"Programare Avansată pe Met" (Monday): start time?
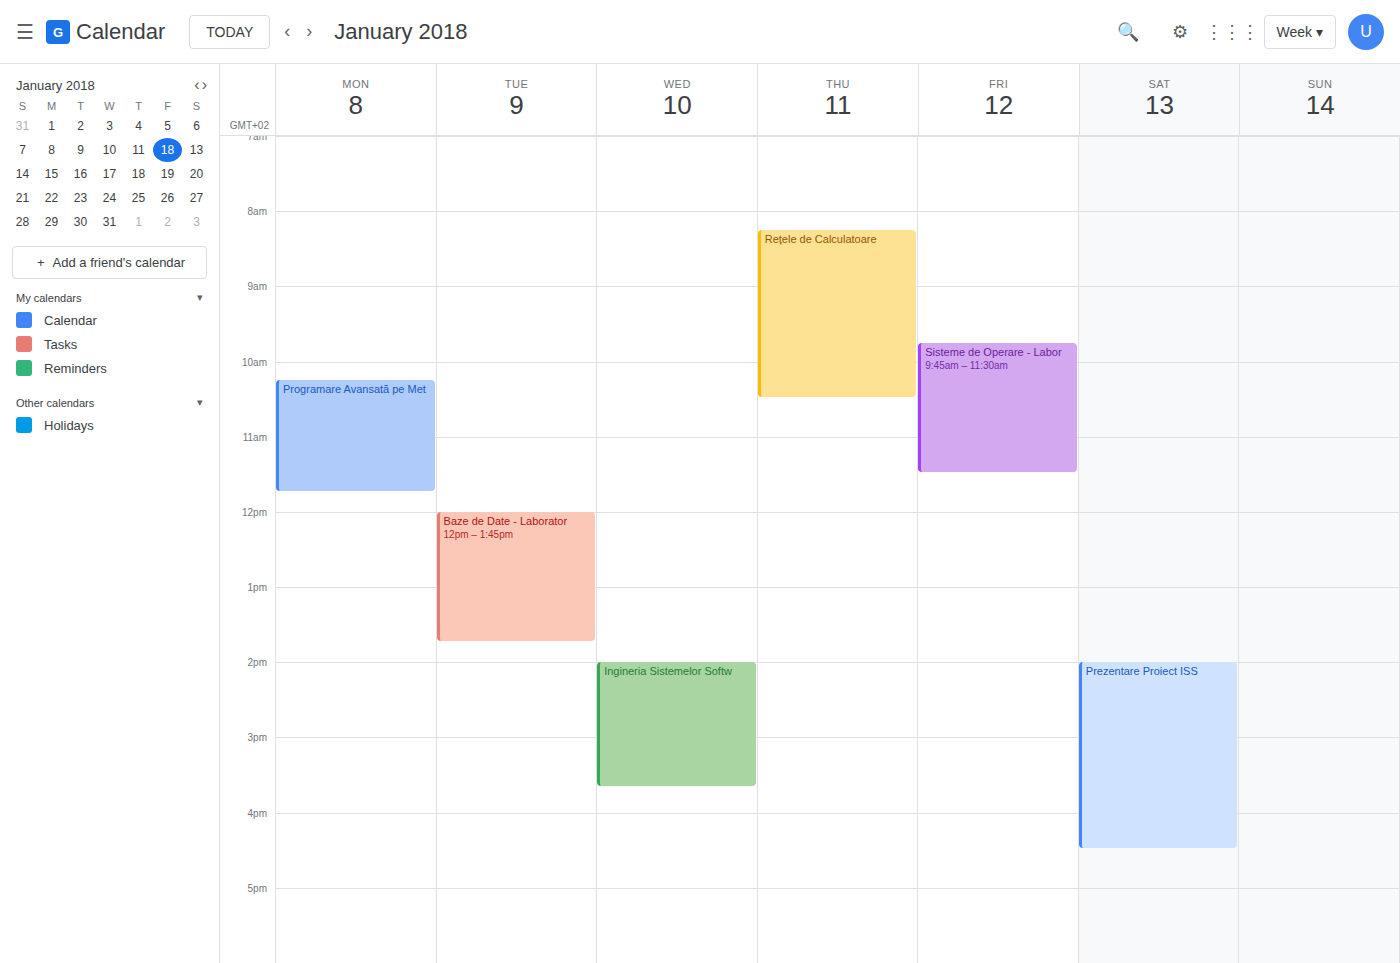
10:15 AM